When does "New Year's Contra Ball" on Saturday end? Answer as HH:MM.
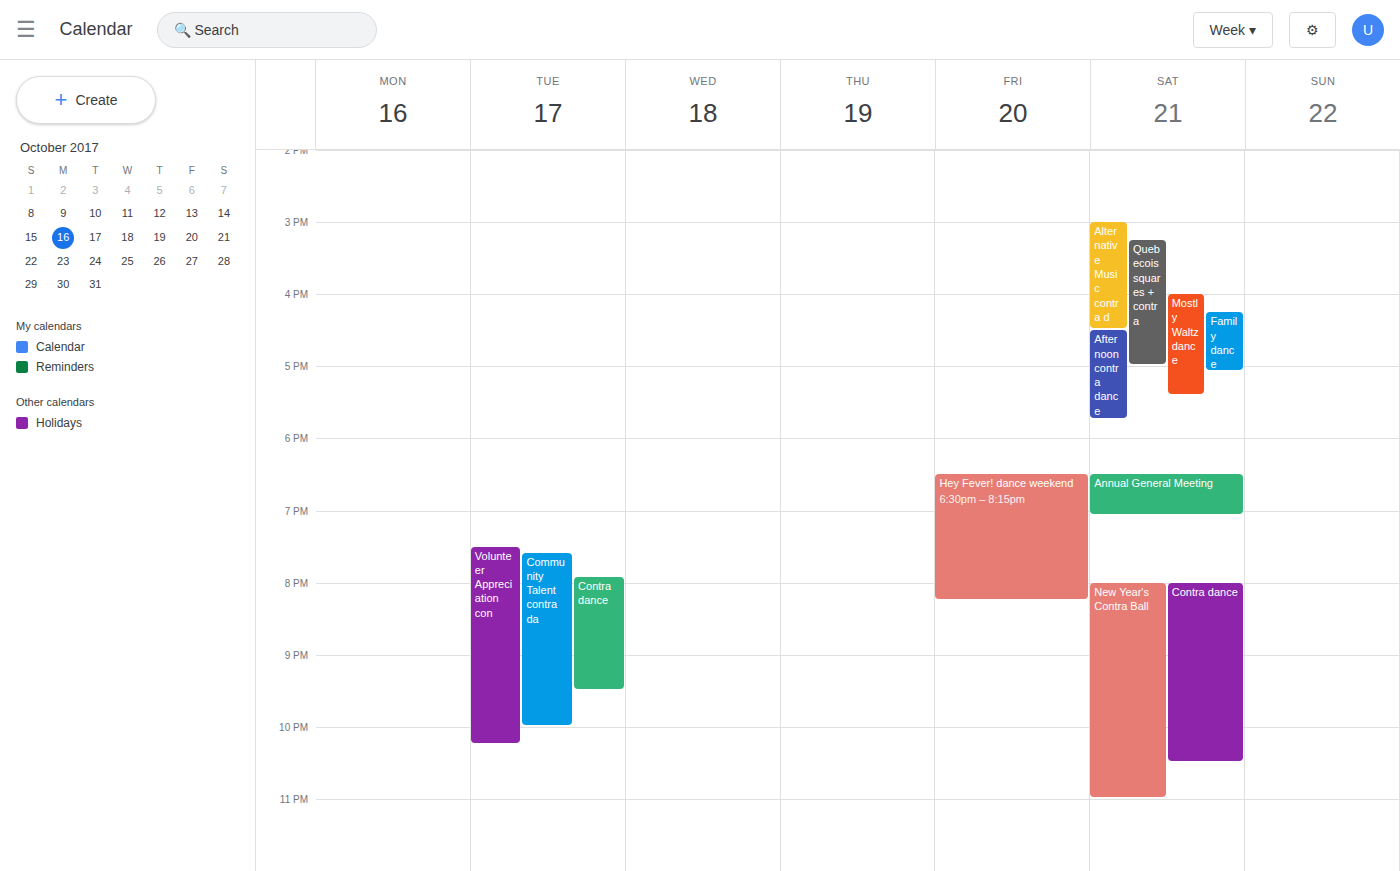
23:00